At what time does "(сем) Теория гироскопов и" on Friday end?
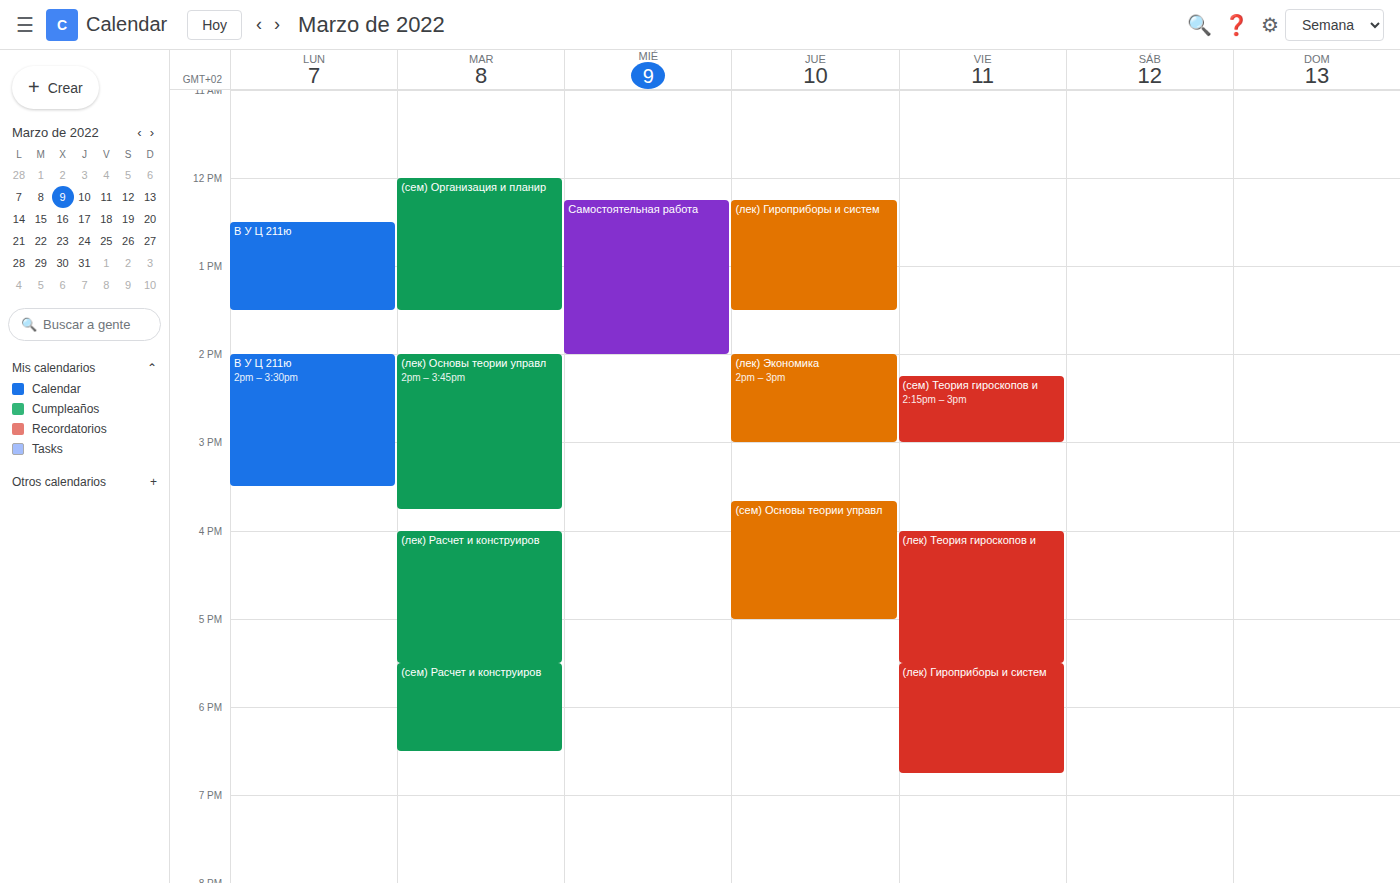
3:00 PM